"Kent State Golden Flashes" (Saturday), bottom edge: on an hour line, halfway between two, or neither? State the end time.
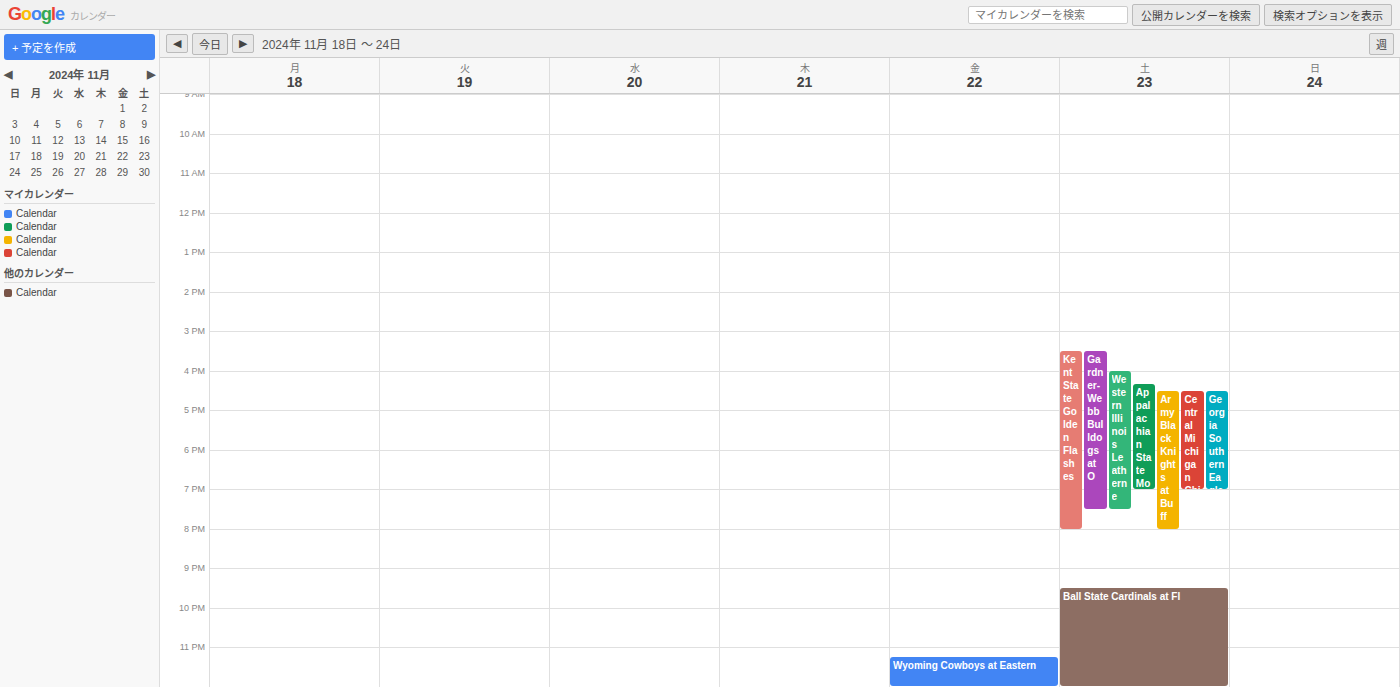
8:00 PM -- exactly on the 8 PM line.